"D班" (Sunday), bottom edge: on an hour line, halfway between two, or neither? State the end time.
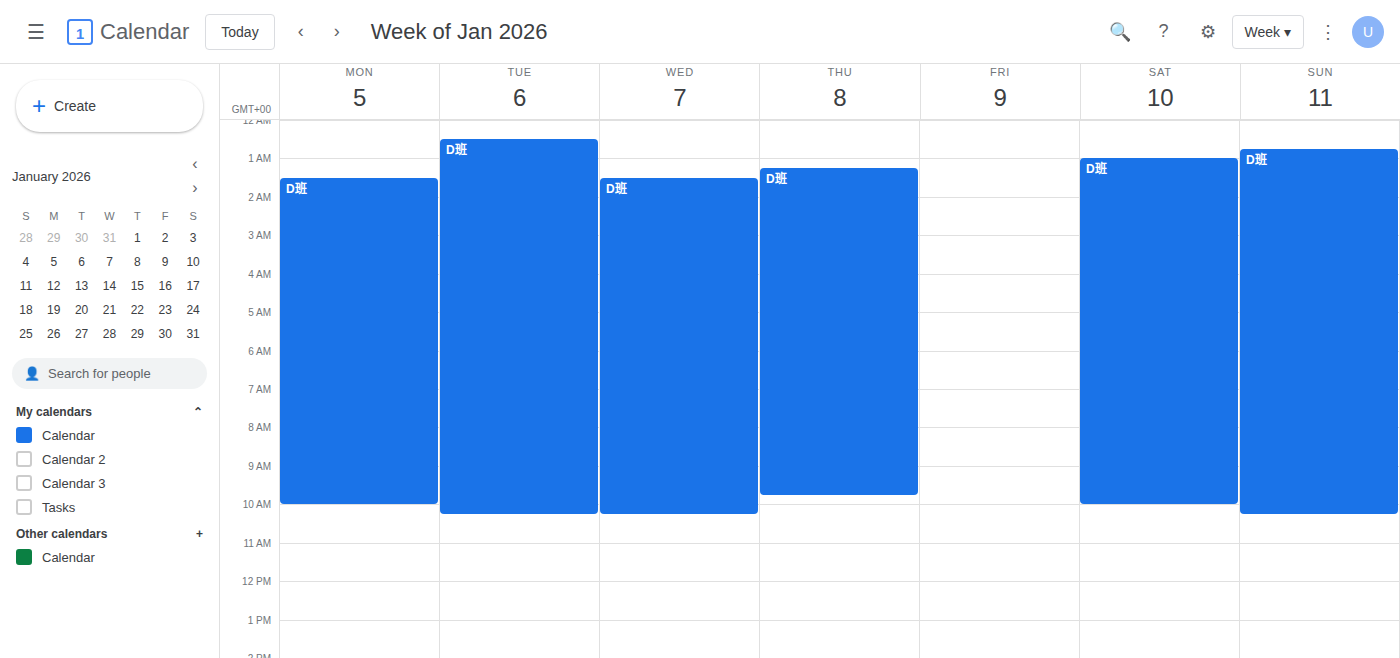
10:15 AM -- neither: a quarter of the way from the 10 AM line to the 11 AM line.